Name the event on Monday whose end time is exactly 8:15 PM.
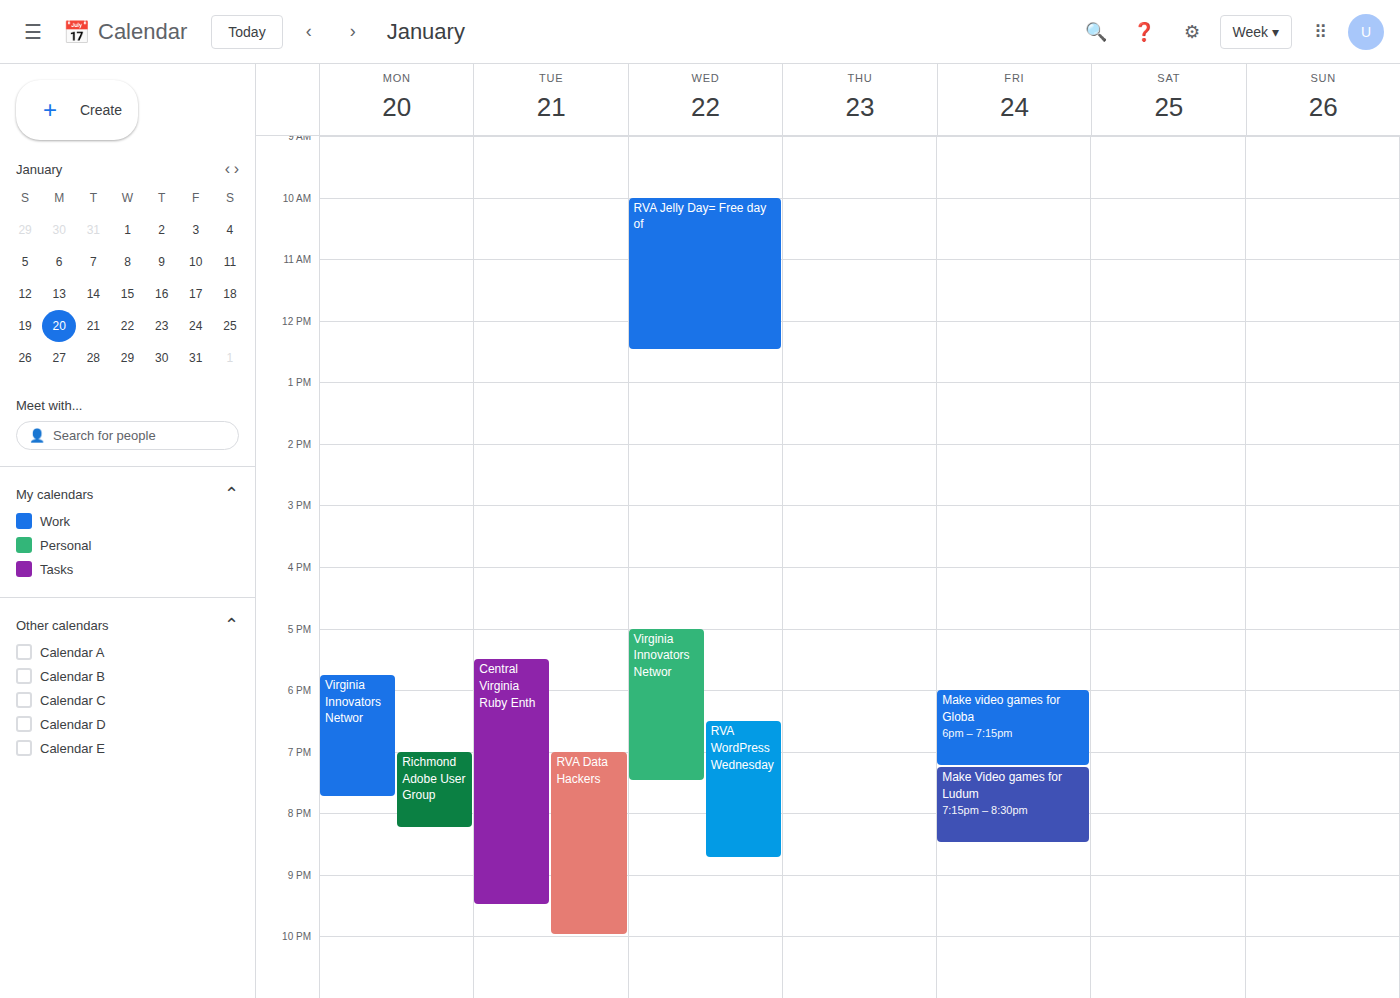
"Richmond Adobe User Group"